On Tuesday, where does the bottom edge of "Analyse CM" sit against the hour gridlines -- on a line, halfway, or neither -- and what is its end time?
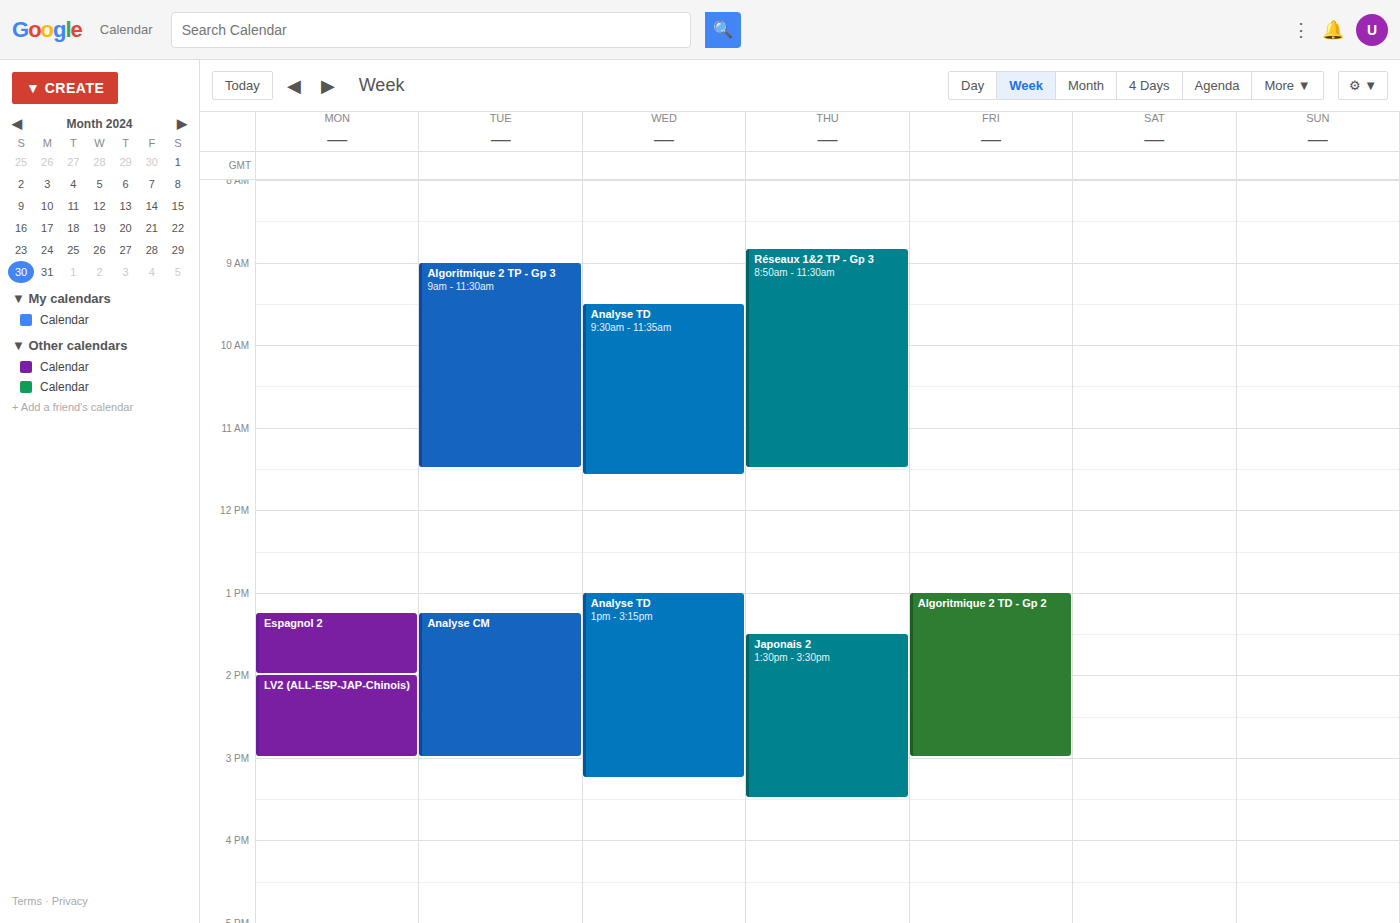
3:00 PM -- exactly on the 3 PM line.